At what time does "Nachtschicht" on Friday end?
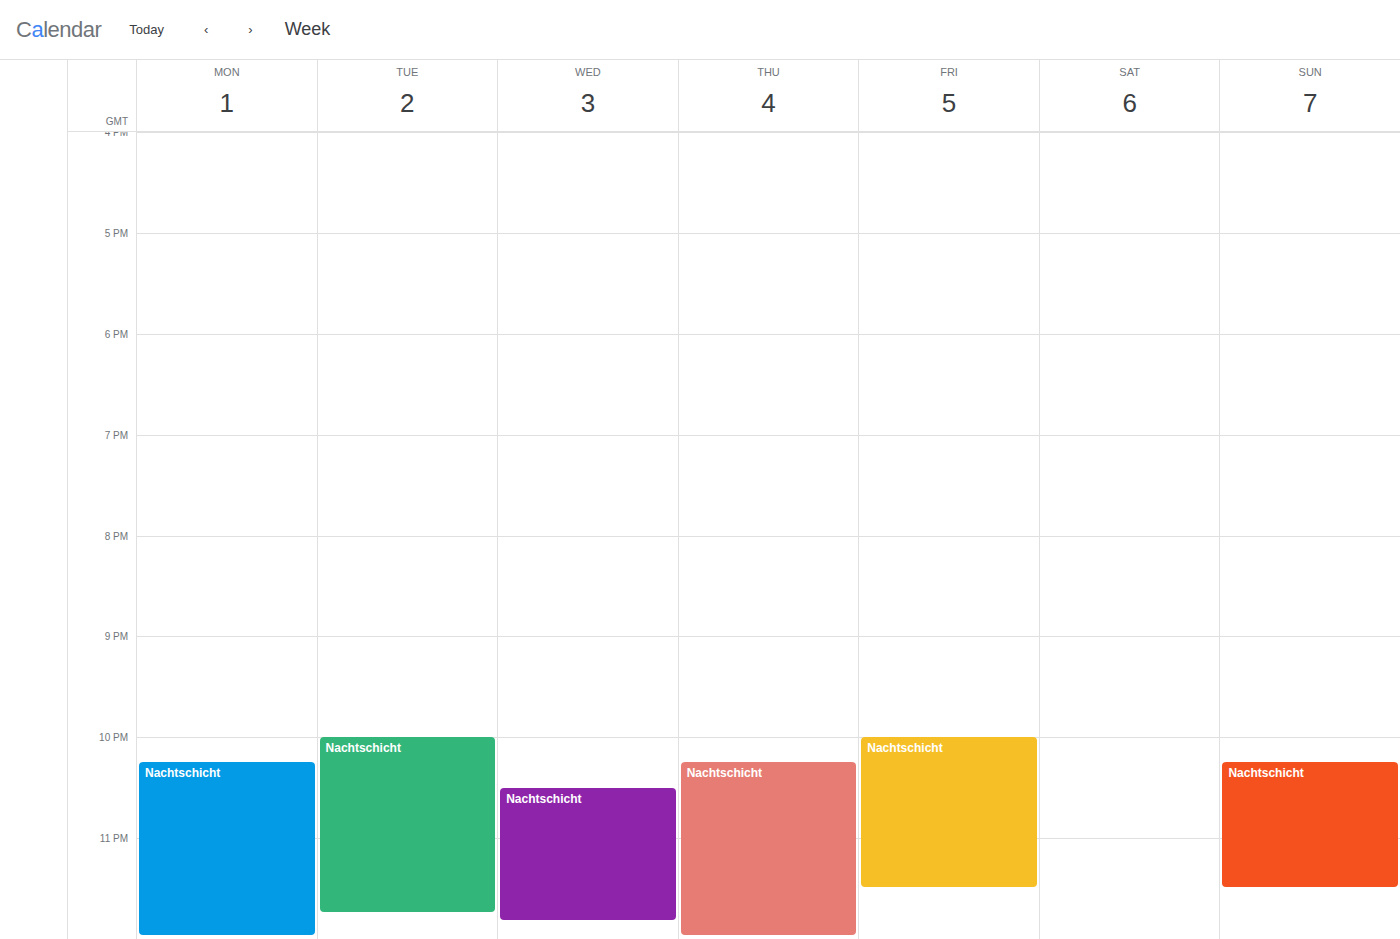
11:30 PM